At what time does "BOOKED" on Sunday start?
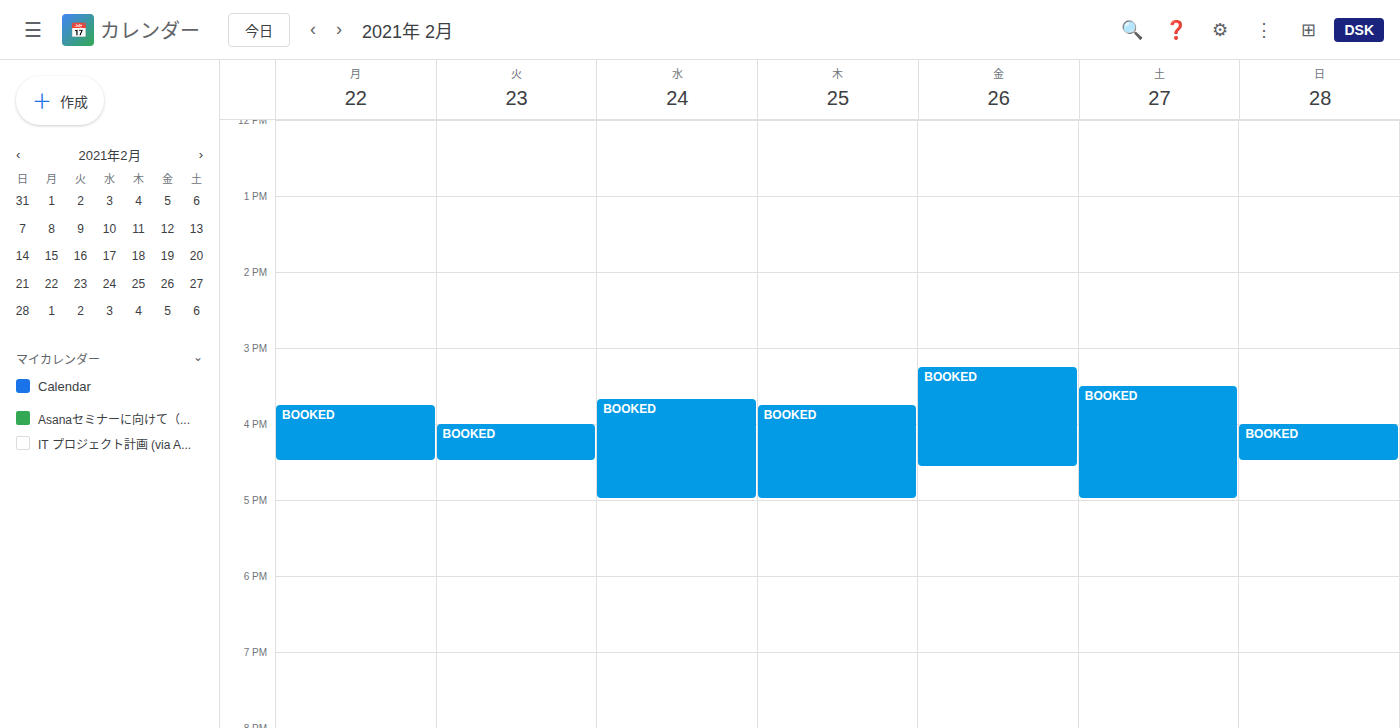
4:00 PM